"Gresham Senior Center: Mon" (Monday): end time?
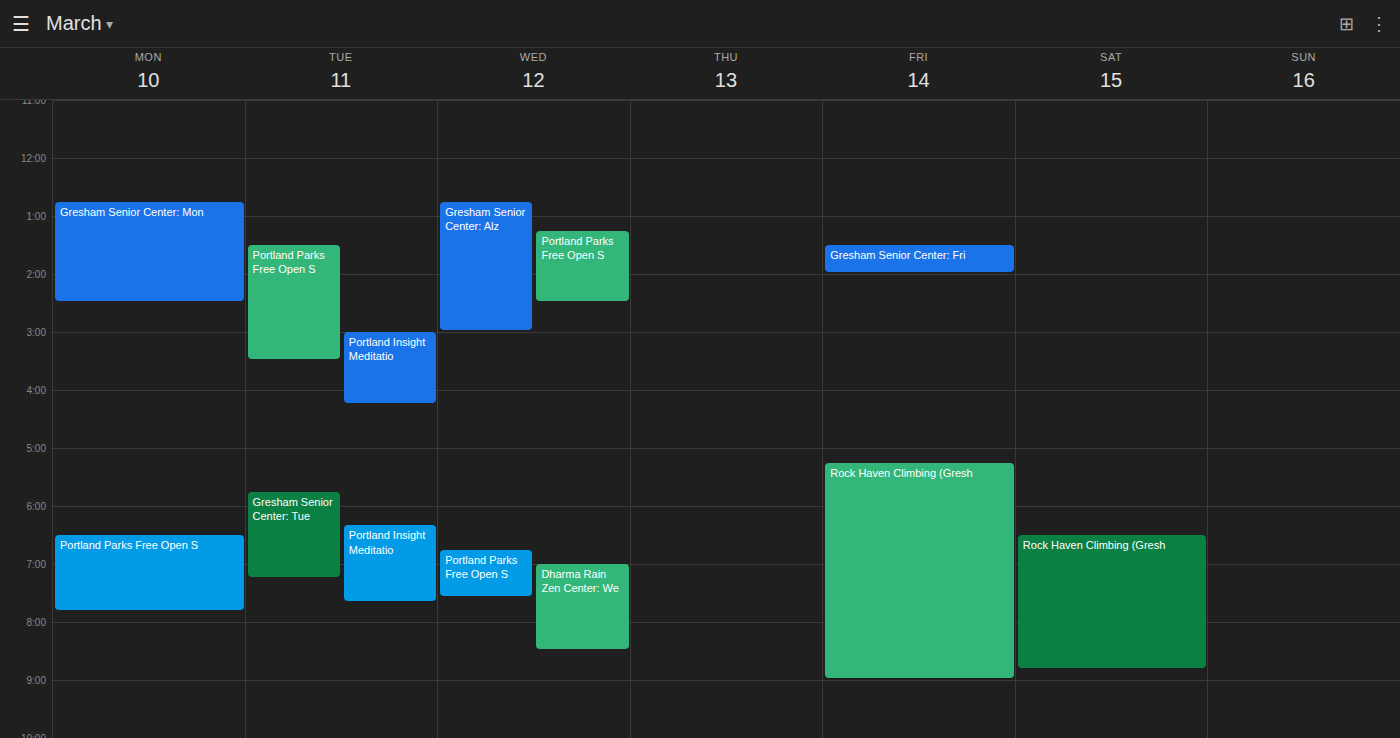
14:30